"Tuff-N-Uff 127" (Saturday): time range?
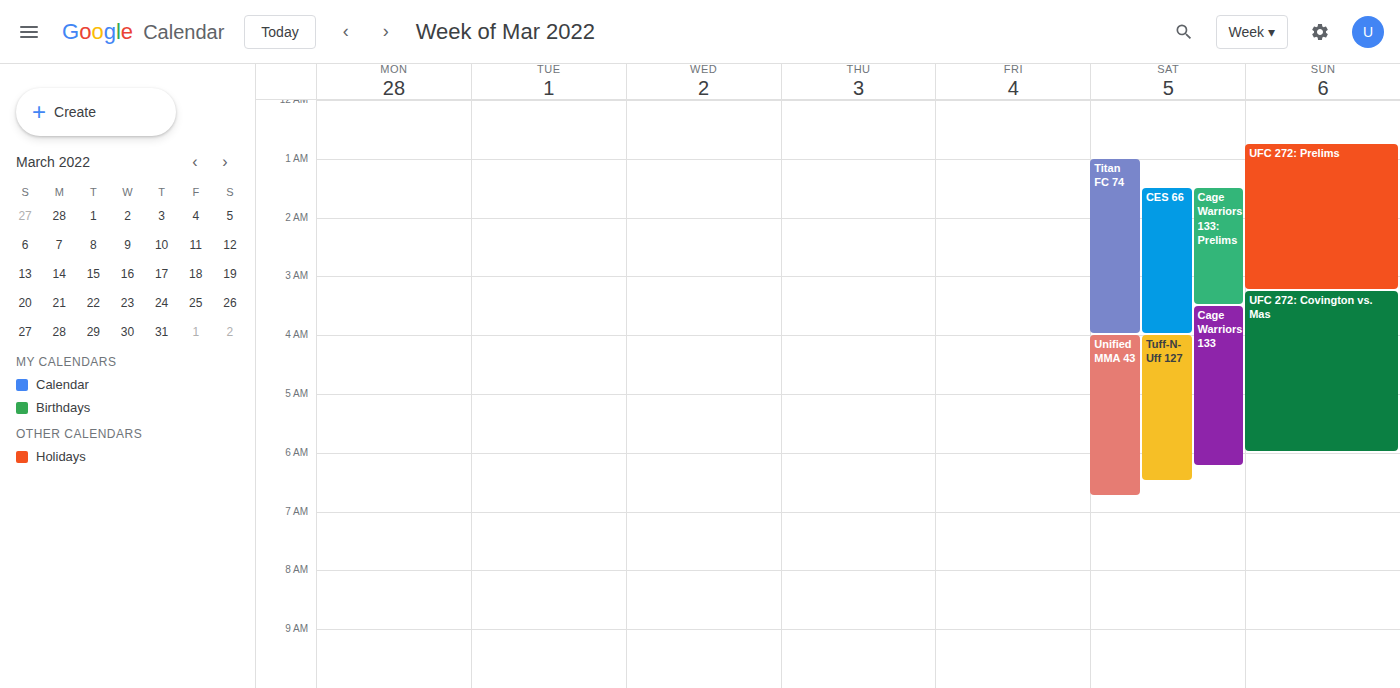
4:00 AM to 6:30 AM